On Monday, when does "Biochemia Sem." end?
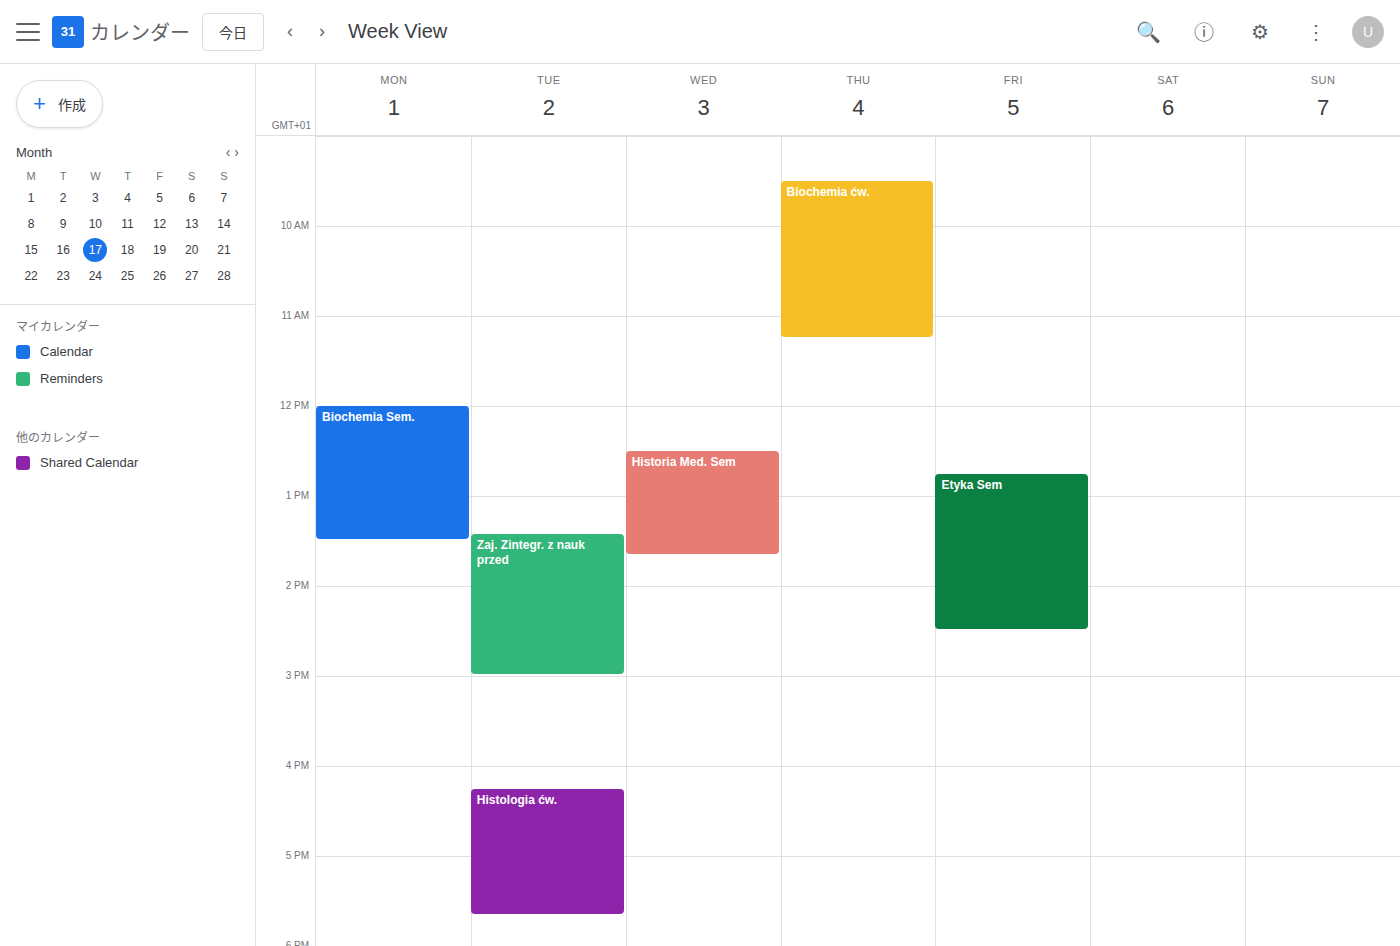
1:30 PM